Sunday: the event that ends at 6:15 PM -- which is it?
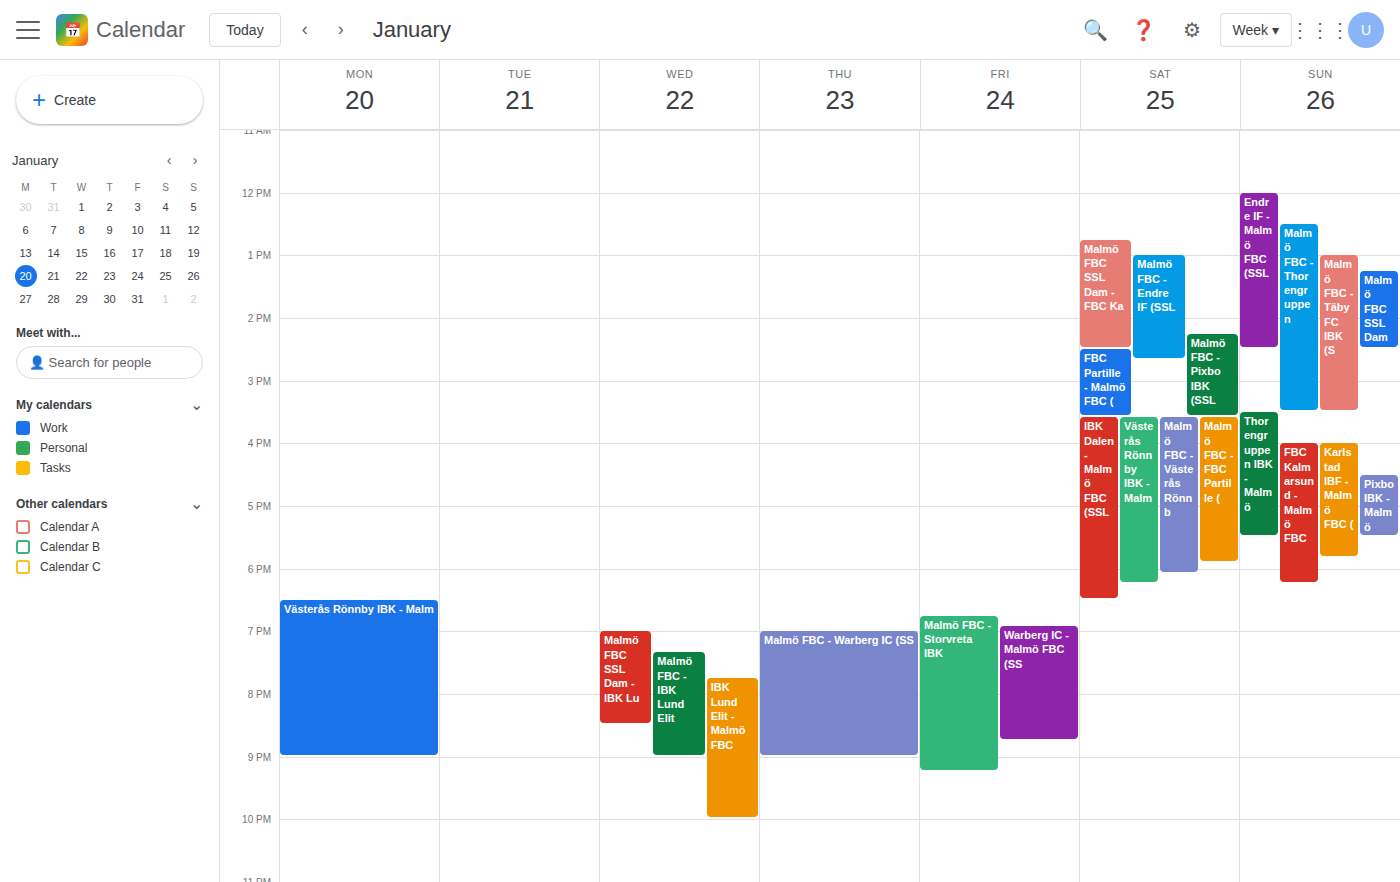
"FBC Kalmarsund - Malmö FBC"